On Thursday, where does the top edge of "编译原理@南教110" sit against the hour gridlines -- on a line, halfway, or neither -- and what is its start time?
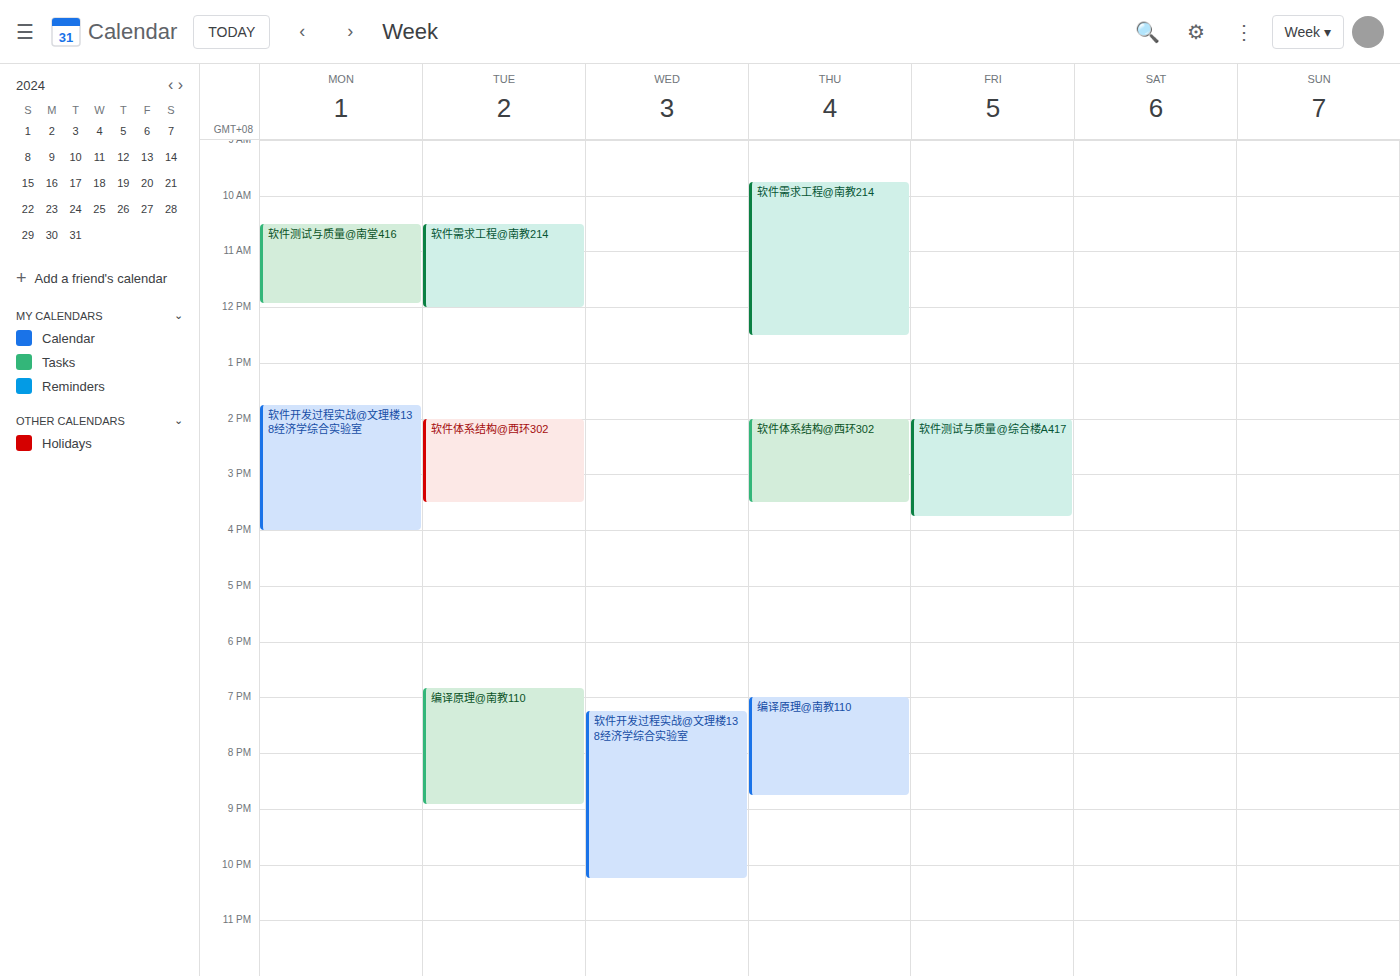
7:00 PM -- exactly on the 7 PM line.